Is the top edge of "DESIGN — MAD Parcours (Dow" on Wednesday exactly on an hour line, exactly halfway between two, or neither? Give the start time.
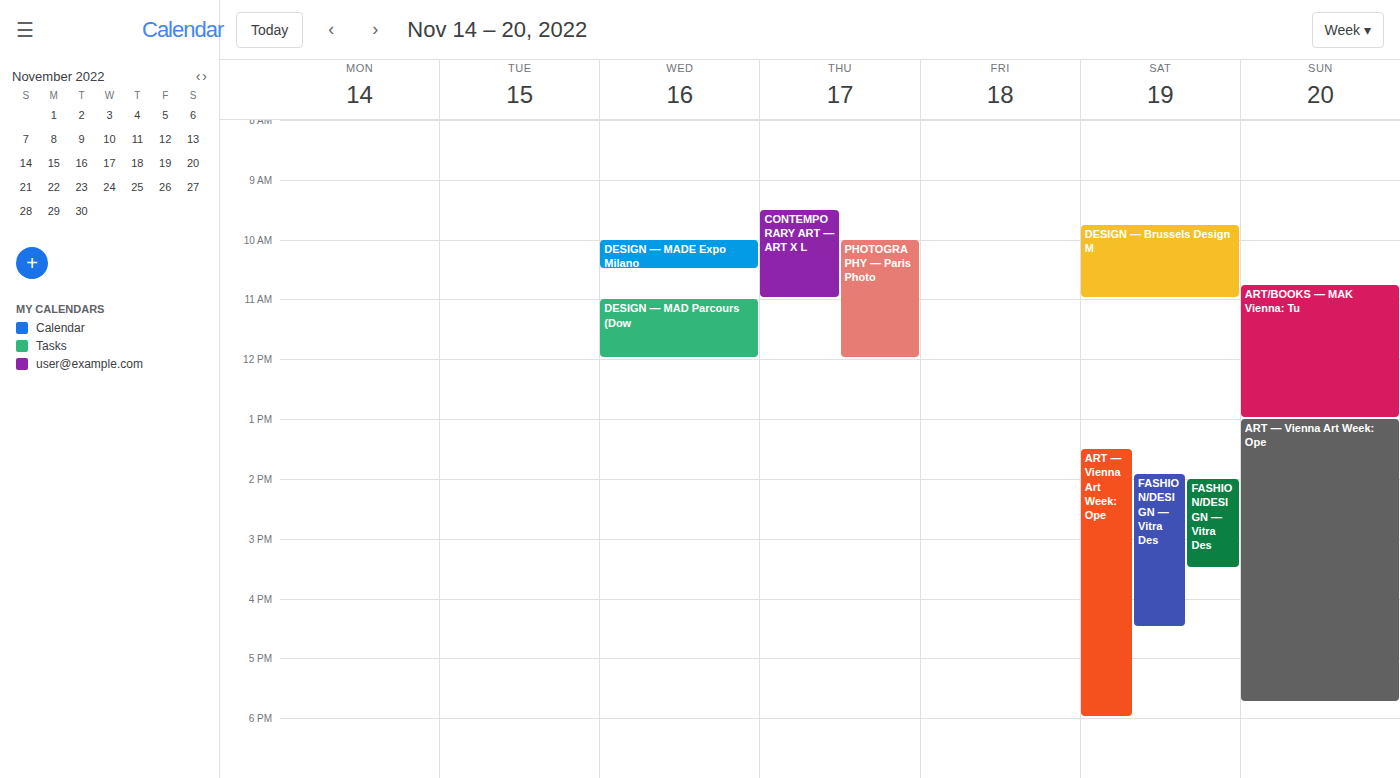
11:00 AM -- exactly on the 11 AM line.